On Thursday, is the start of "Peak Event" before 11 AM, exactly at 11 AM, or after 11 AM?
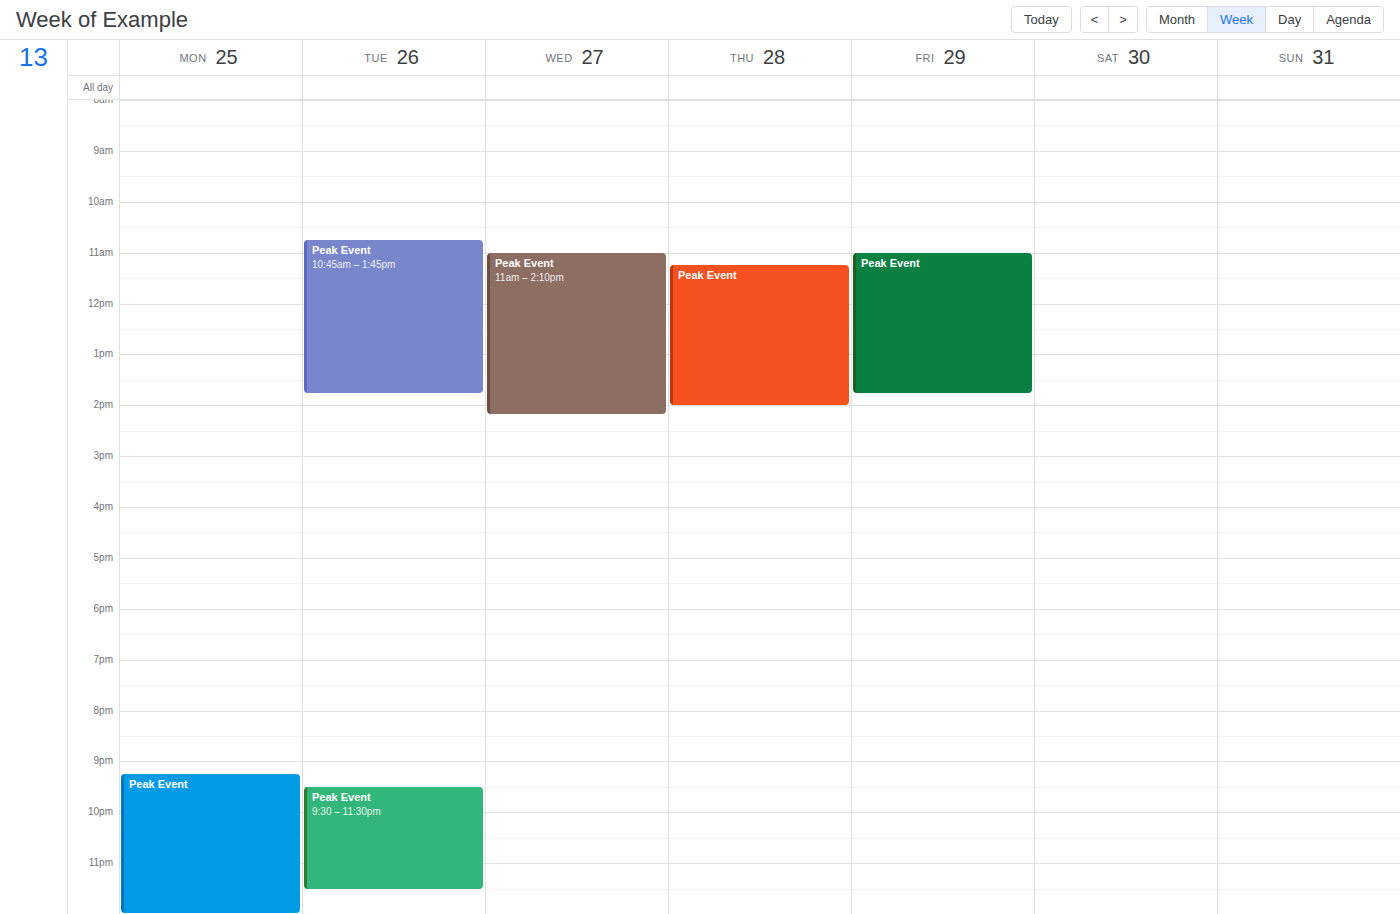
11:15 AM -- after 11 AM, 15 minutes below the 11 AM line.